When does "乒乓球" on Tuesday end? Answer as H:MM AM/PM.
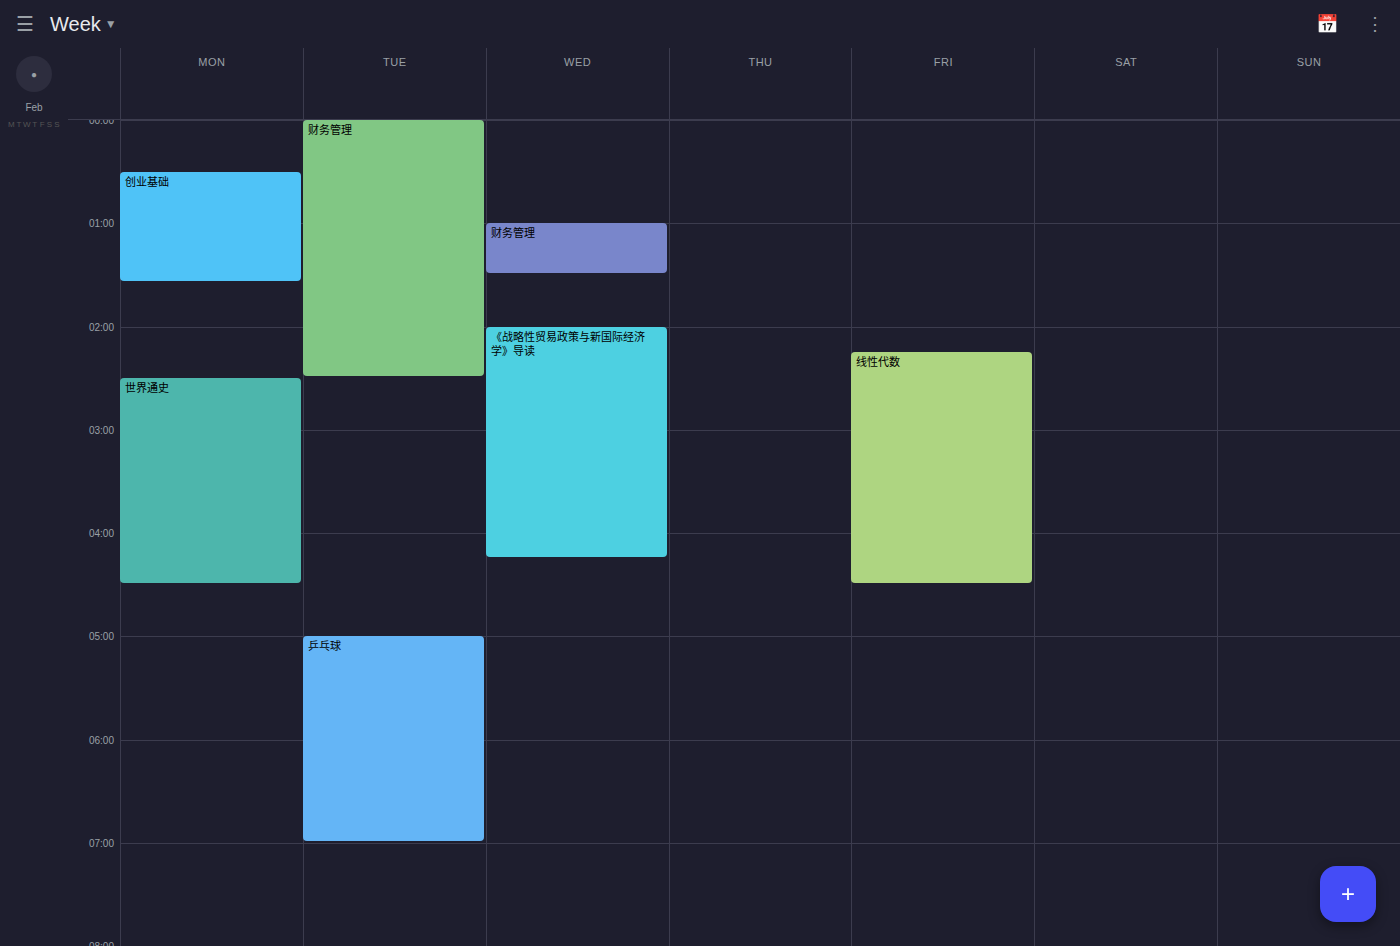
7:00 AM